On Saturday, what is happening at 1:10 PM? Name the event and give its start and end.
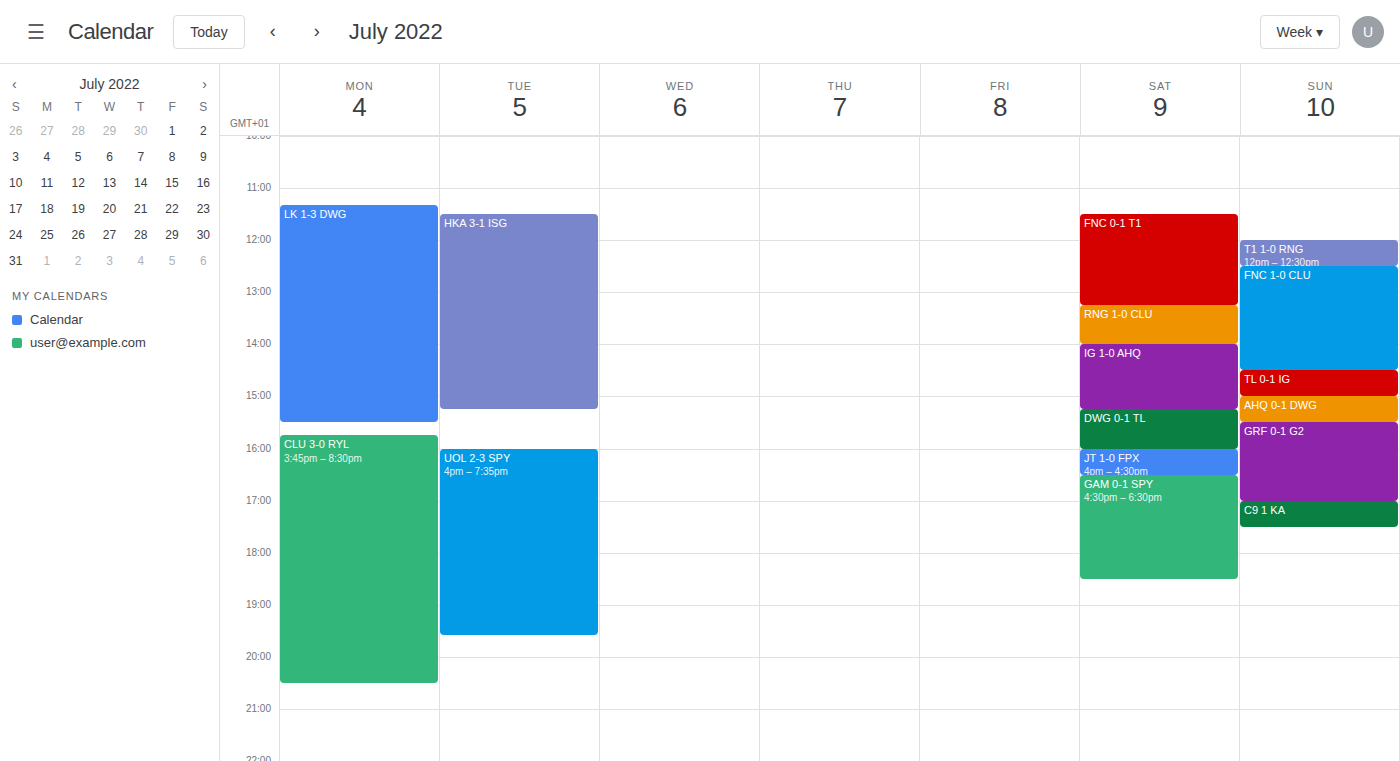
"FNC 0-1 T1", 11:30 AM to 1:15 PM